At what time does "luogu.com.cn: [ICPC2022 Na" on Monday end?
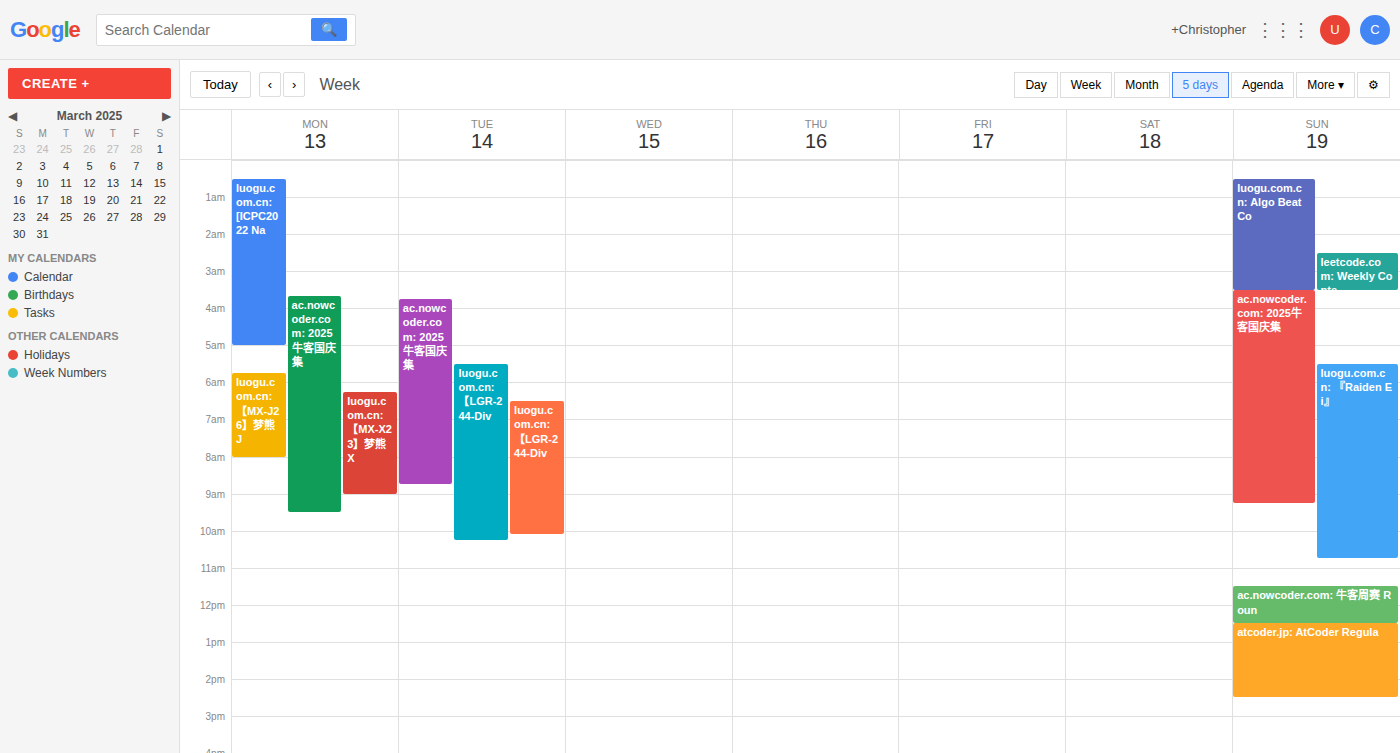
05:00